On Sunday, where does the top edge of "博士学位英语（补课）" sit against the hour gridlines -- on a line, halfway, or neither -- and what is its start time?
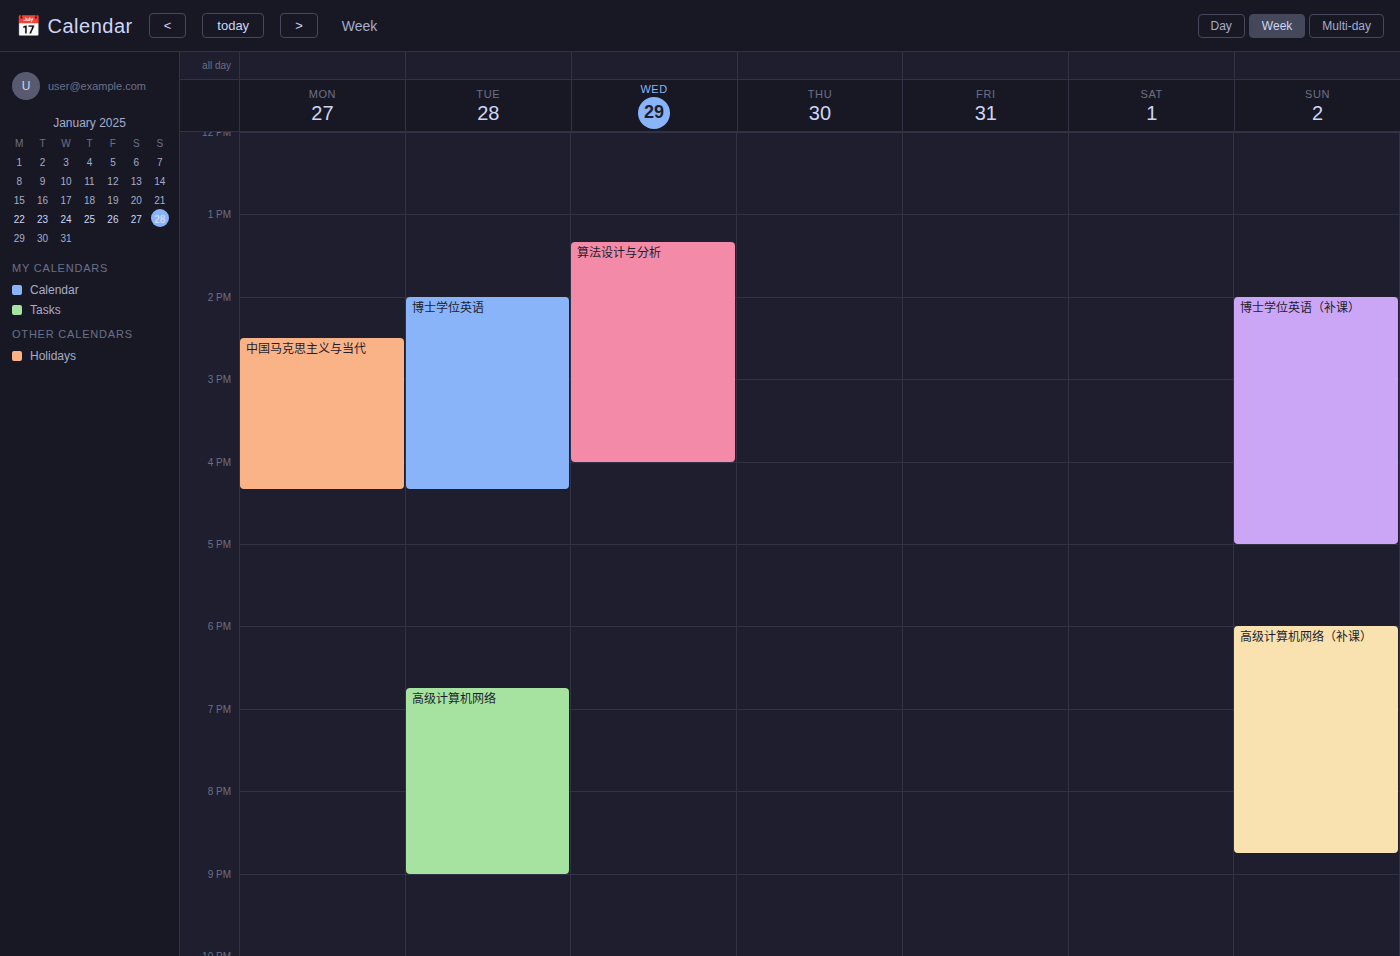
2:00 PM -- exactly on the 2 PM line.